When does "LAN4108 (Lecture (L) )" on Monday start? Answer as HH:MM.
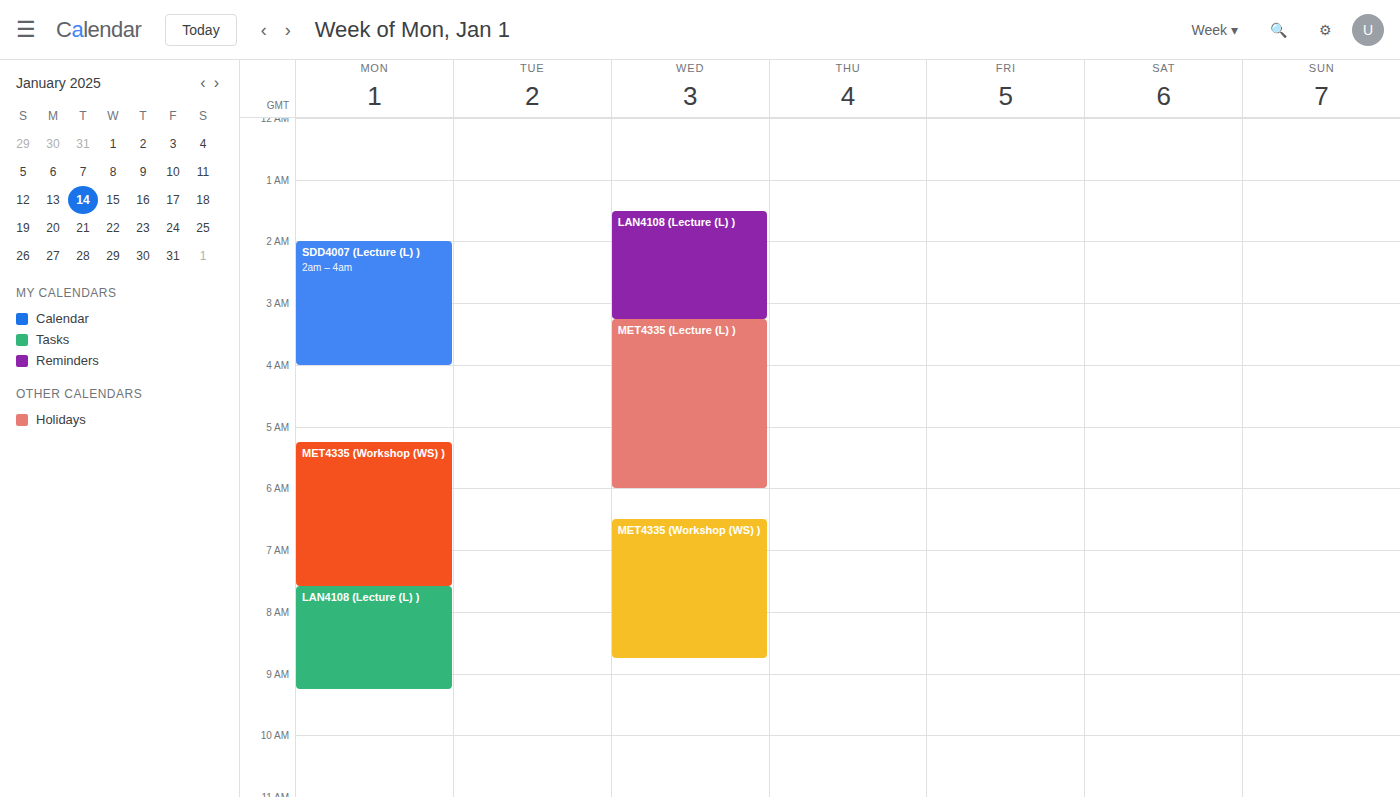
07:35